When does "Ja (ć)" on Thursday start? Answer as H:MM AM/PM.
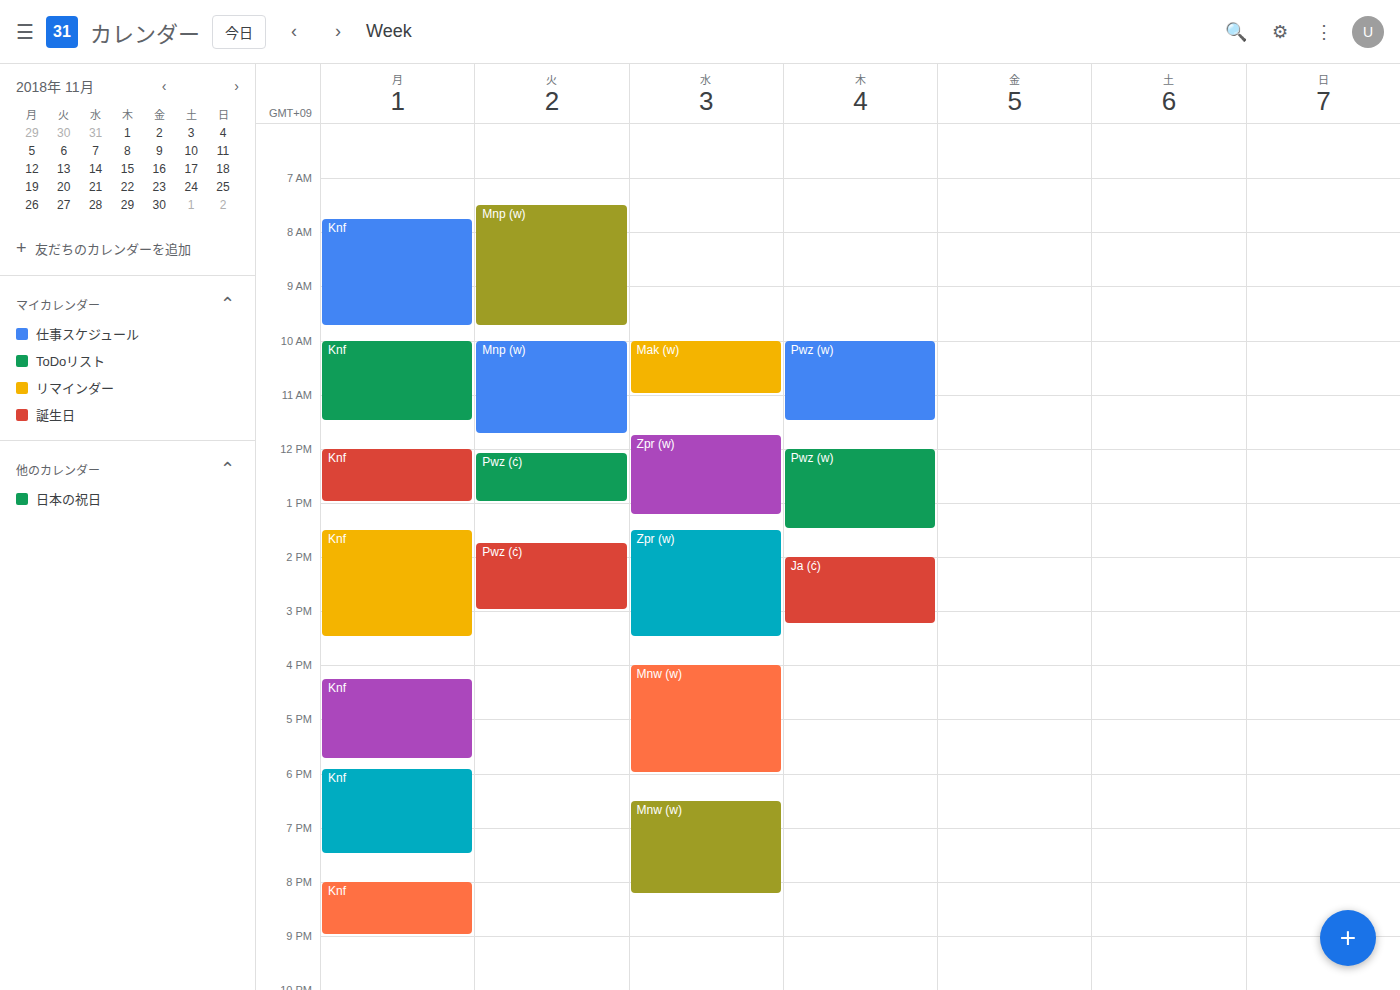
2:00 PM